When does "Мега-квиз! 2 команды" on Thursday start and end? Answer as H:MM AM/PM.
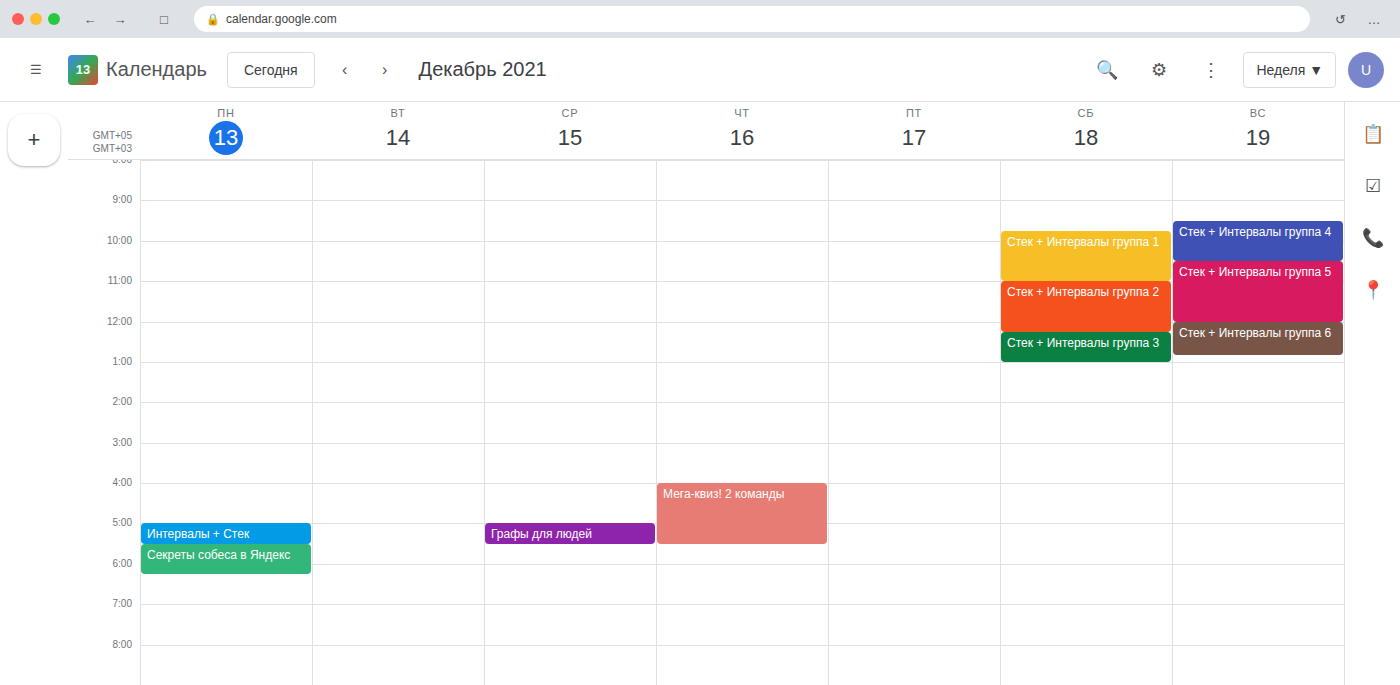
4:00 PM to 5:30 PM